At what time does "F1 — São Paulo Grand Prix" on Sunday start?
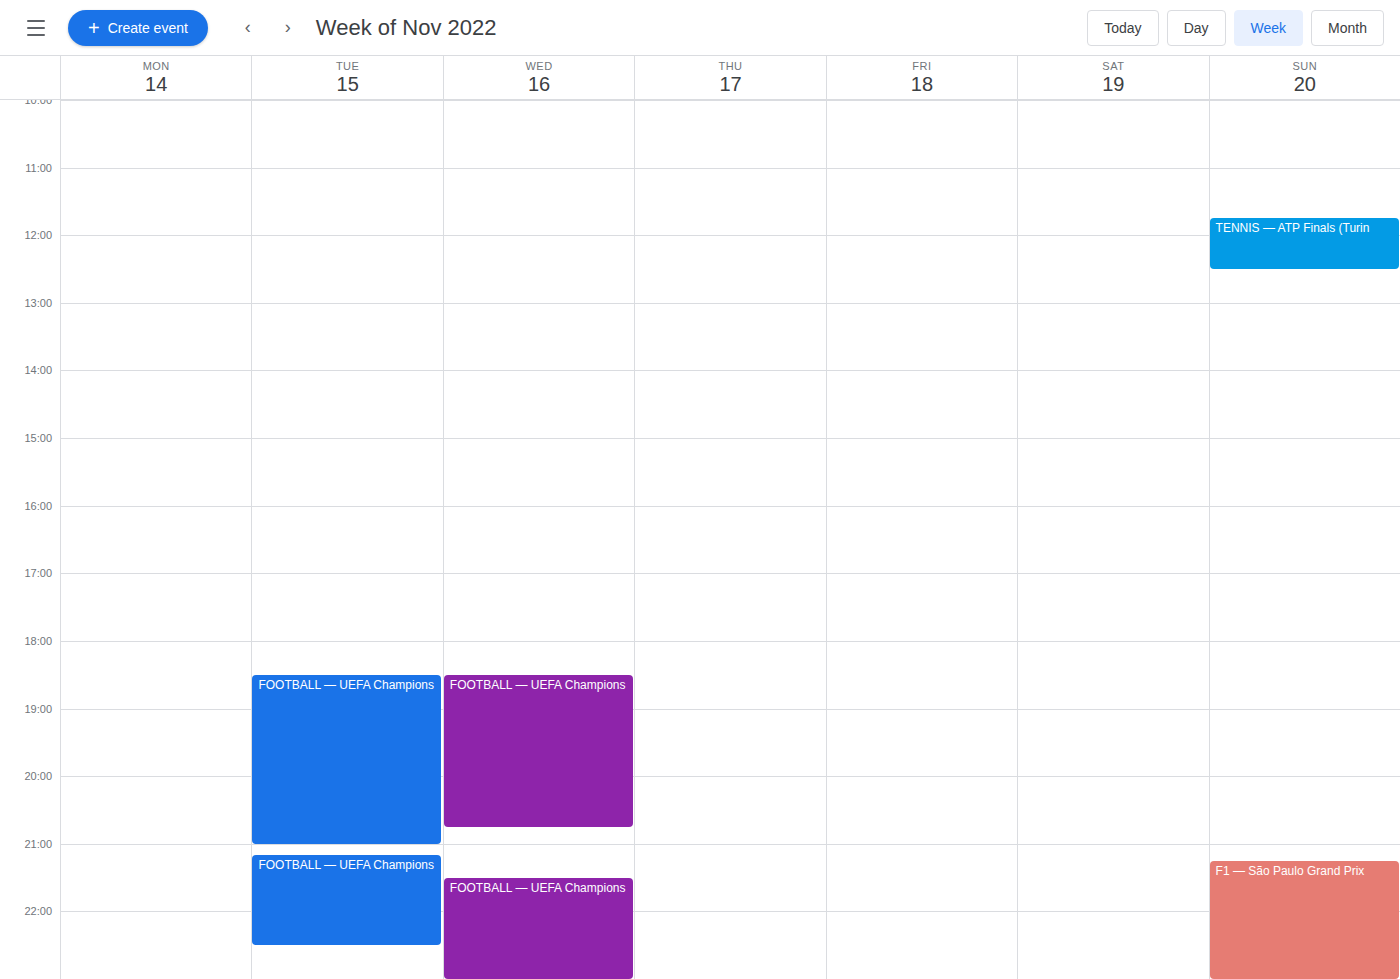
21:15